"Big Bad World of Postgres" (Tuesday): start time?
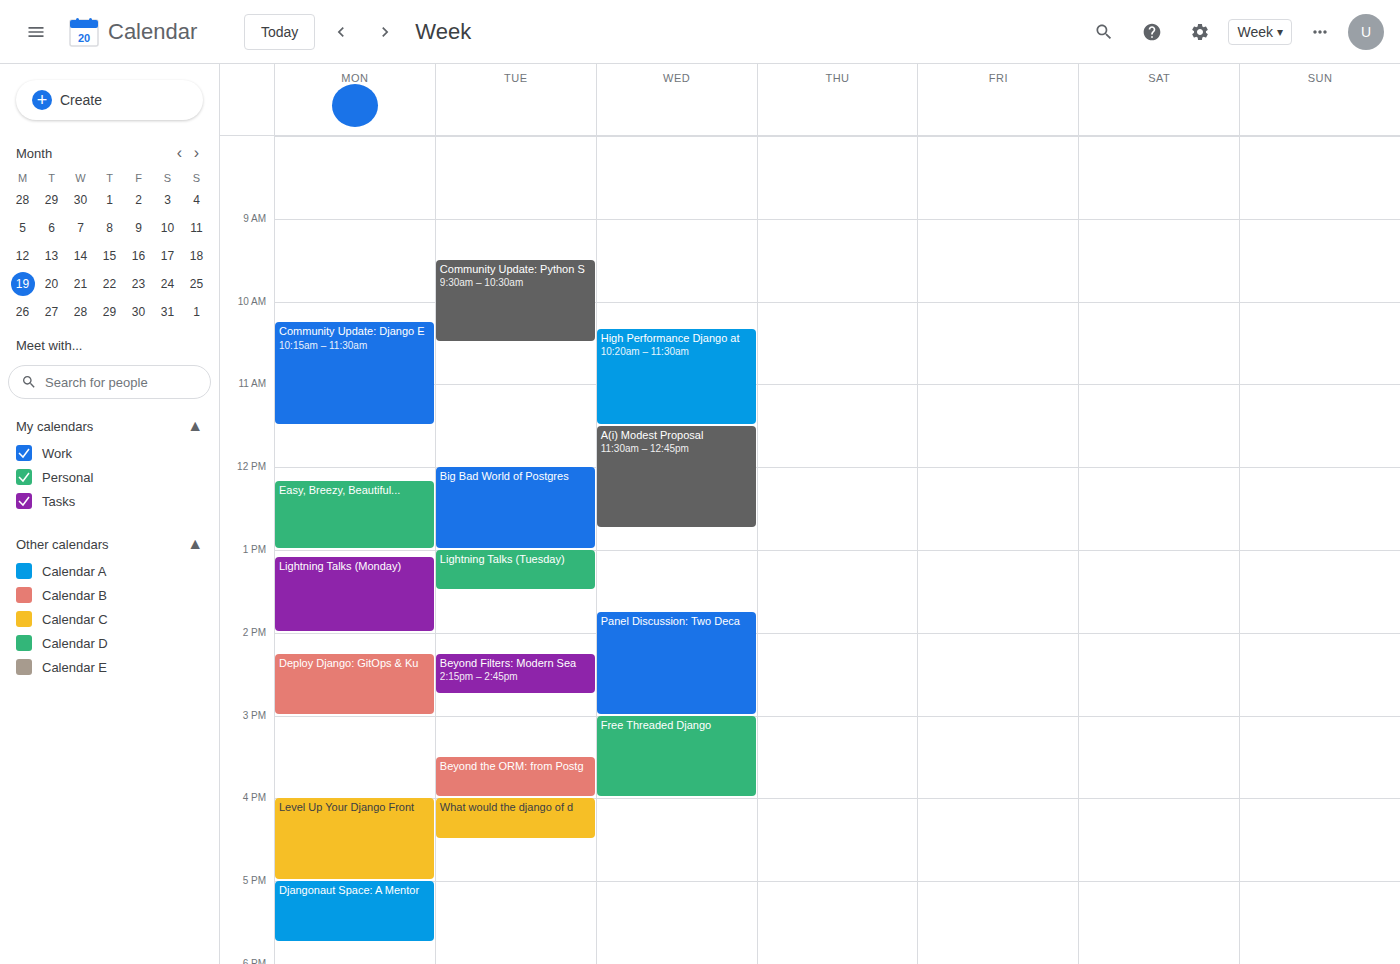
12:00